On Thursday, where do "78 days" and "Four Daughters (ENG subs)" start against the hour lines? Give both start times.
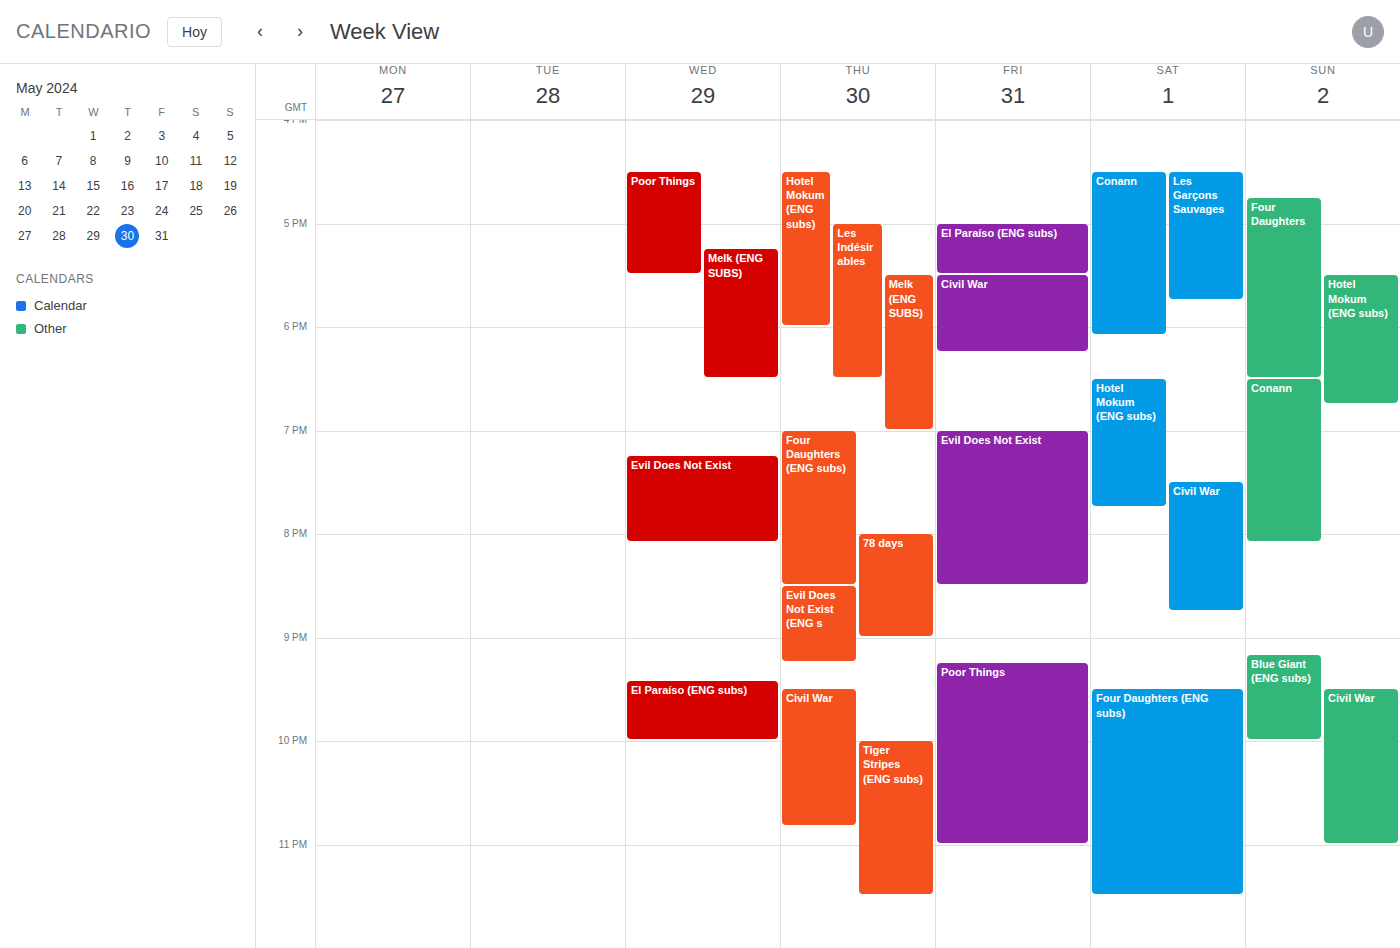
"78 days": 8:00 PM, exactly on the 8 PM line. "Four Daughters (ENG subs)": 7:00 PM, exactly on the 7 PM line.